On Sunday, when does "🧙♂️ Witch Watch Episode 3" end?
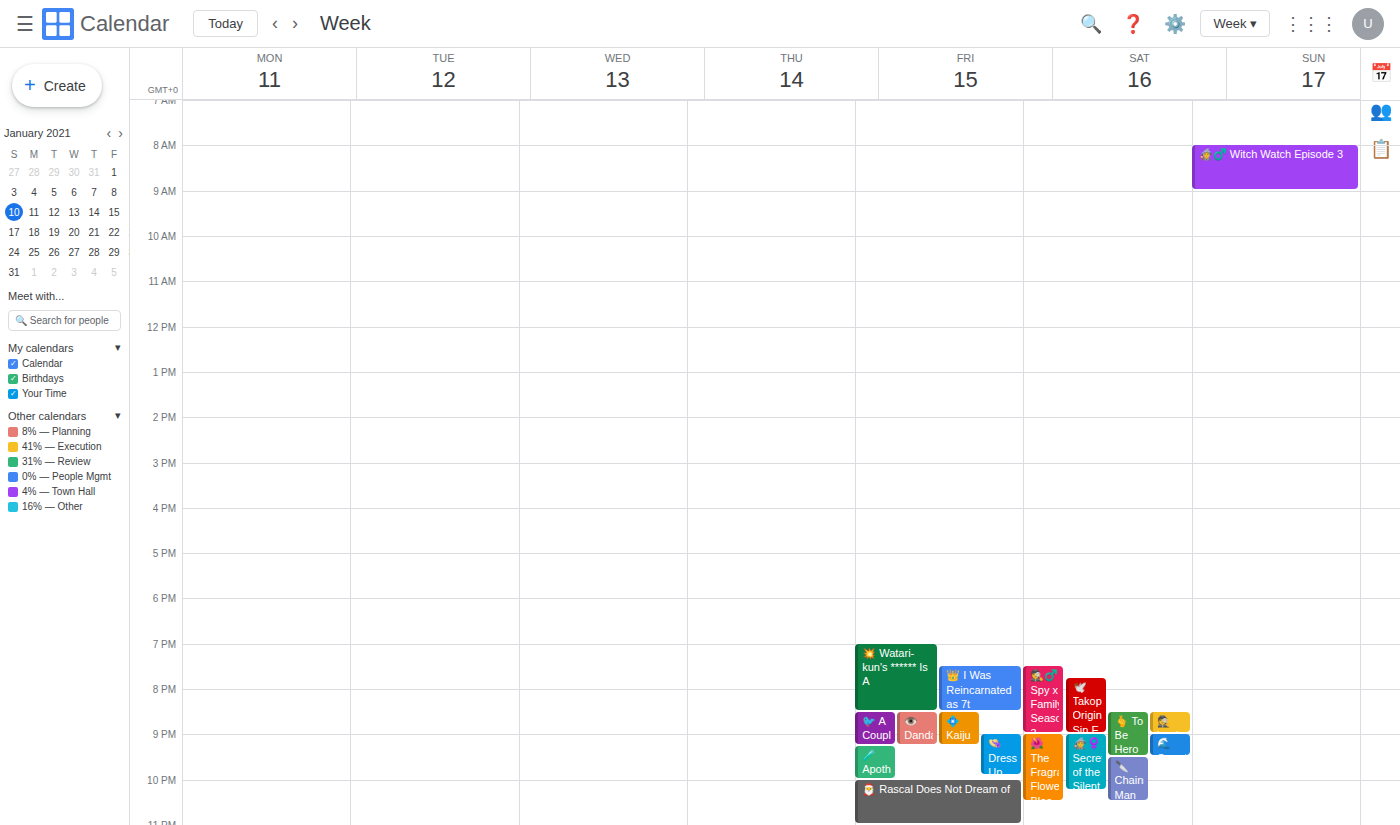
09:00